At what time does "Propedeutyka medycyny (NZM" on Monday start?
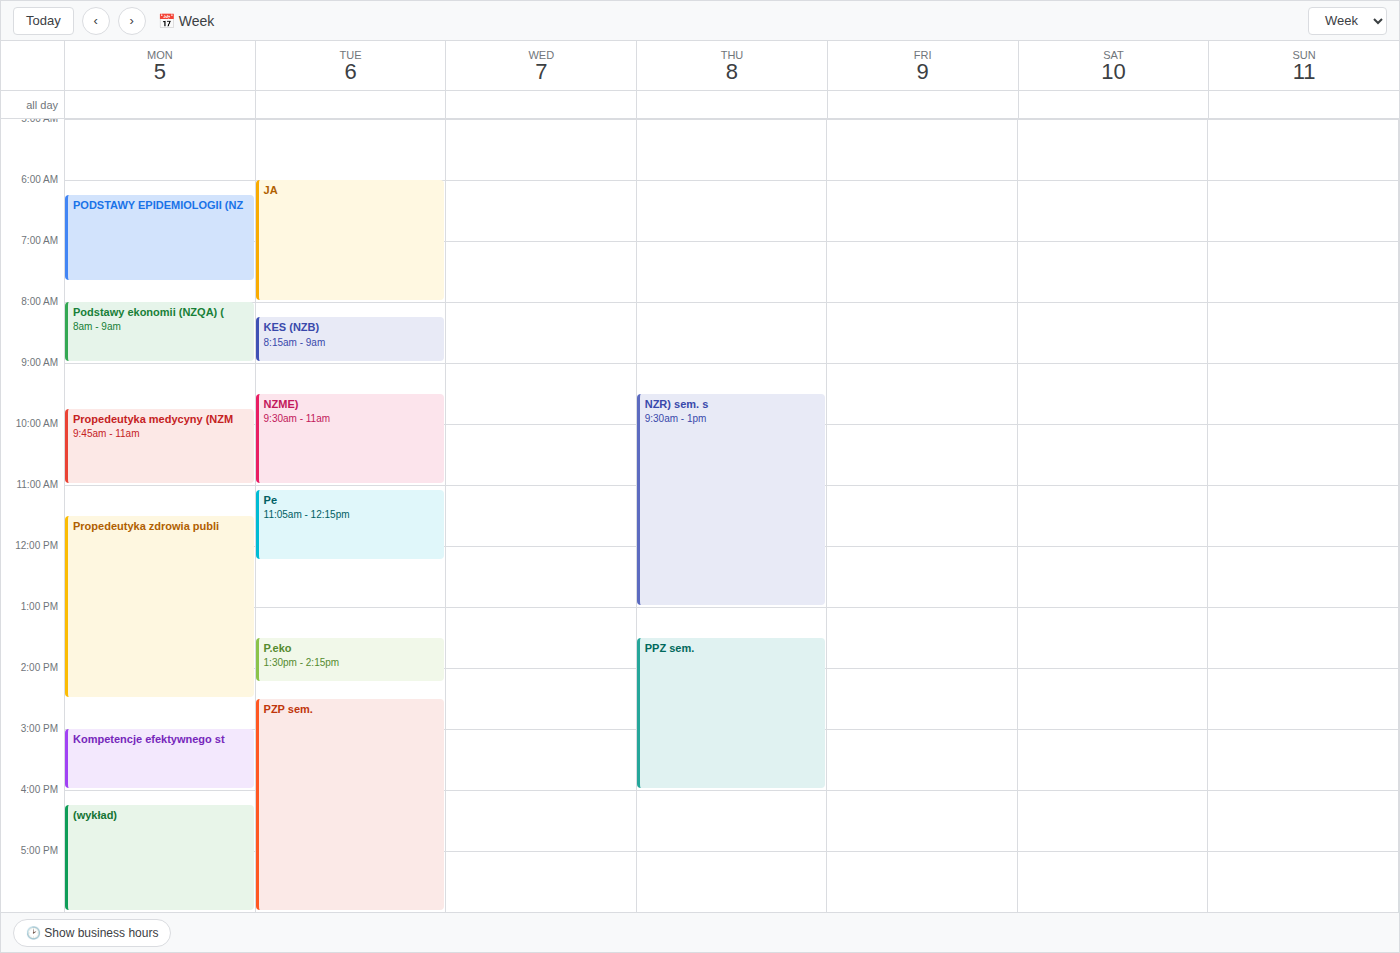
9:45 AM